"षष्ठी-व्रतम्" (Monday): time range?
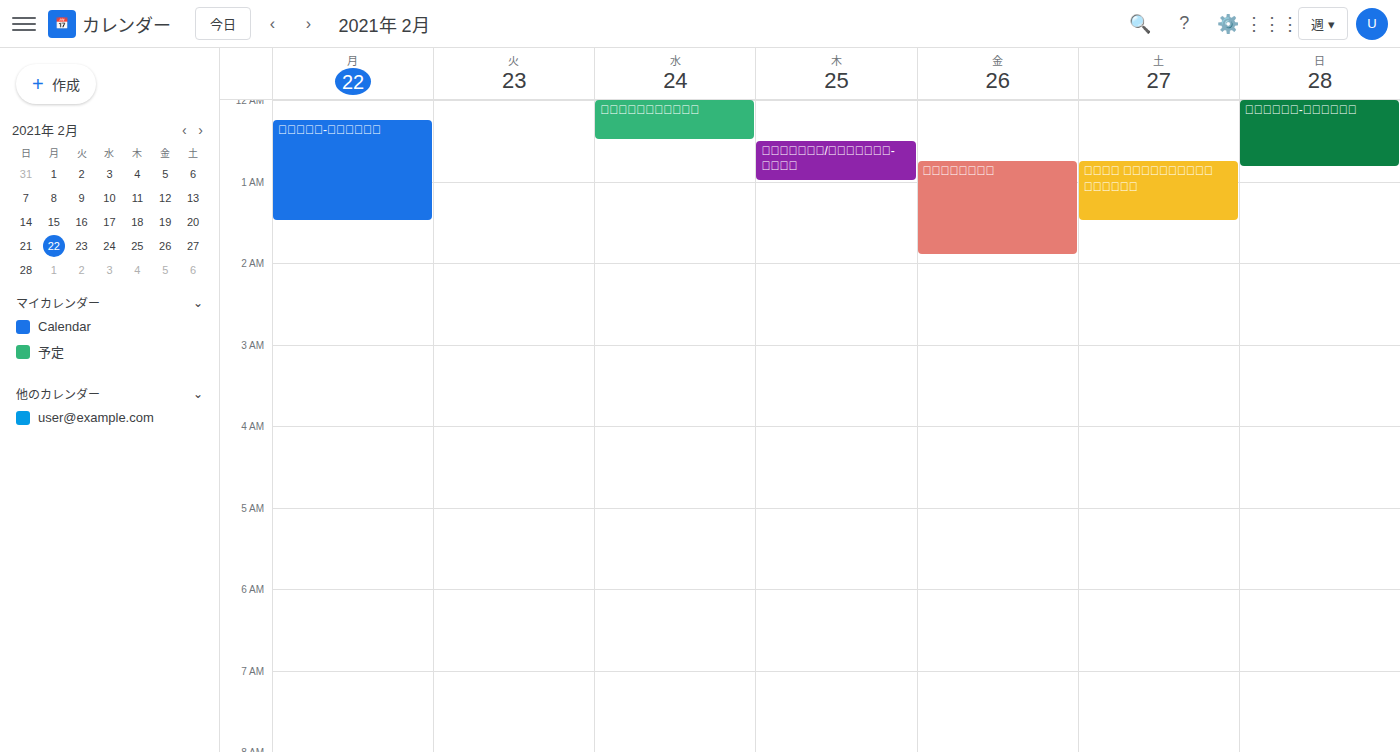
12:15 AM to 1:30 AM